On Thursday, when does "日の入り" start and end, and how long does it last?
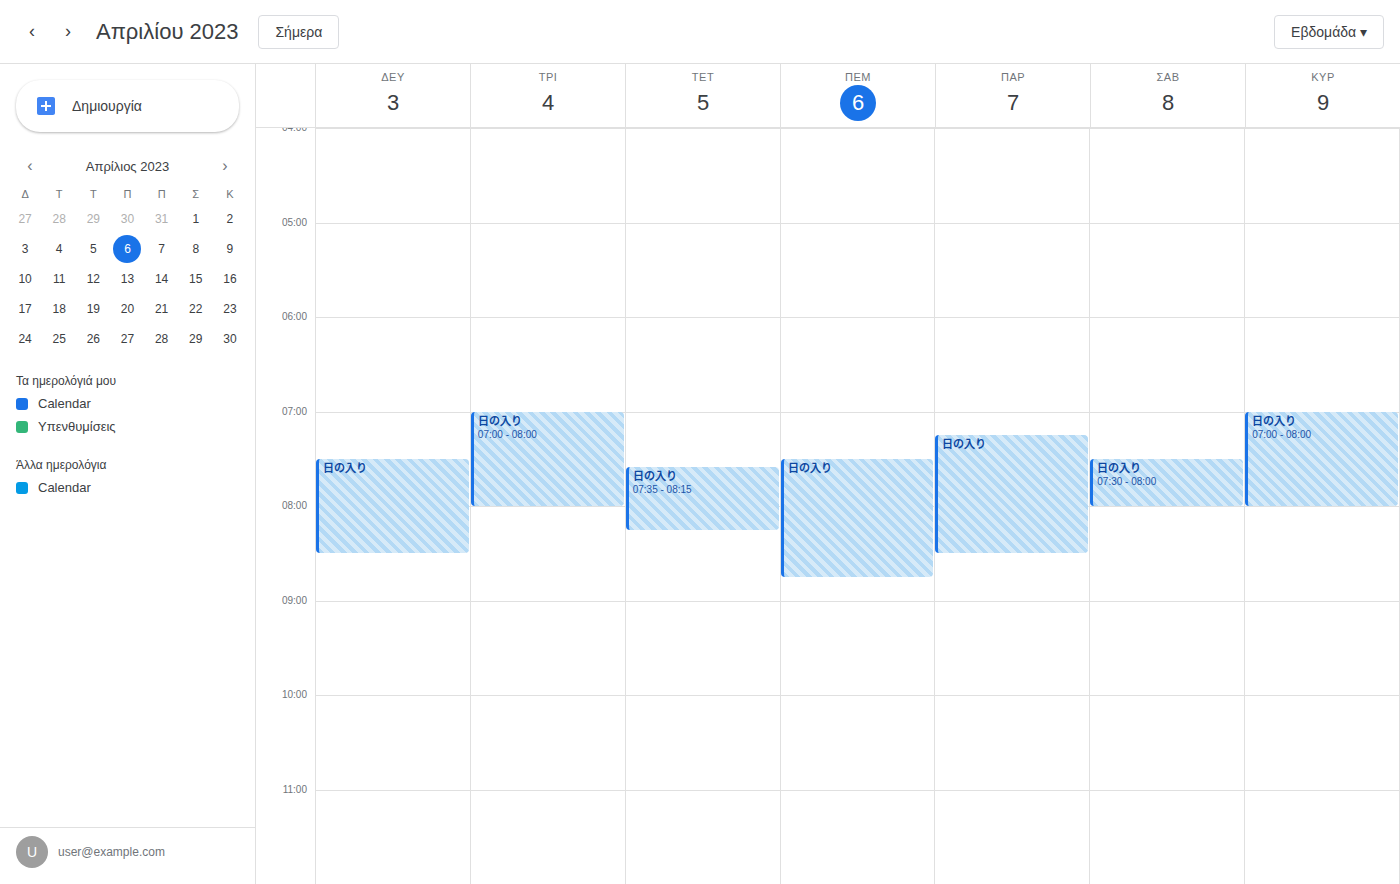
7:30 AM to 8:45 AM, 1 hour 15 minutes